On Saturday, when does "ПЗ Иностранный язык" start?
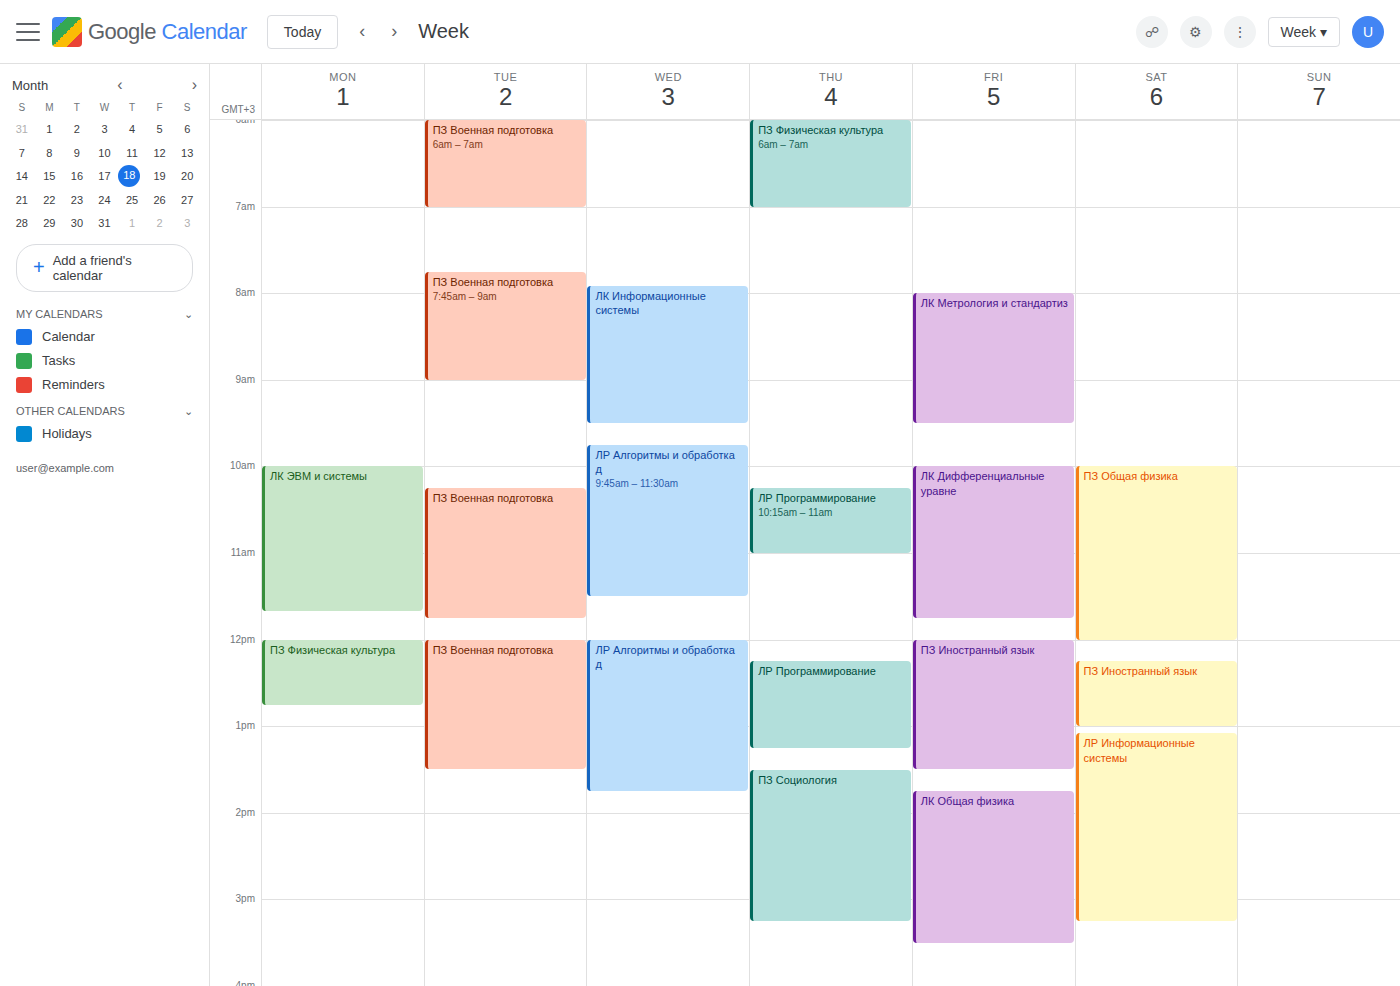
12:15 PM